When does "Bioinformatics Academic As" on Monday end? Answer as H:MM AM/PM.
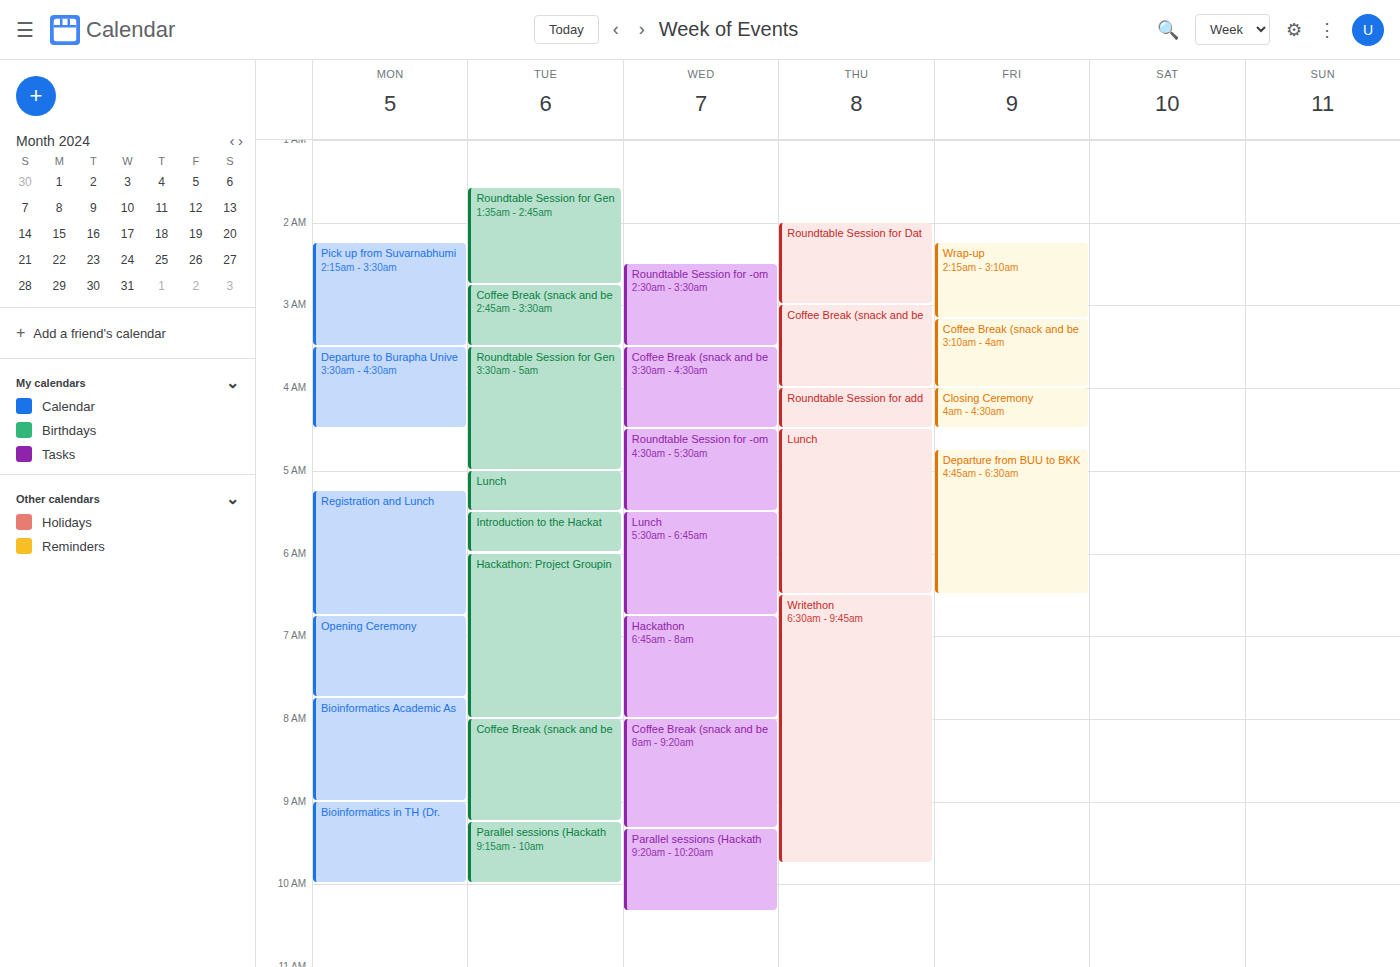
9:00 AM